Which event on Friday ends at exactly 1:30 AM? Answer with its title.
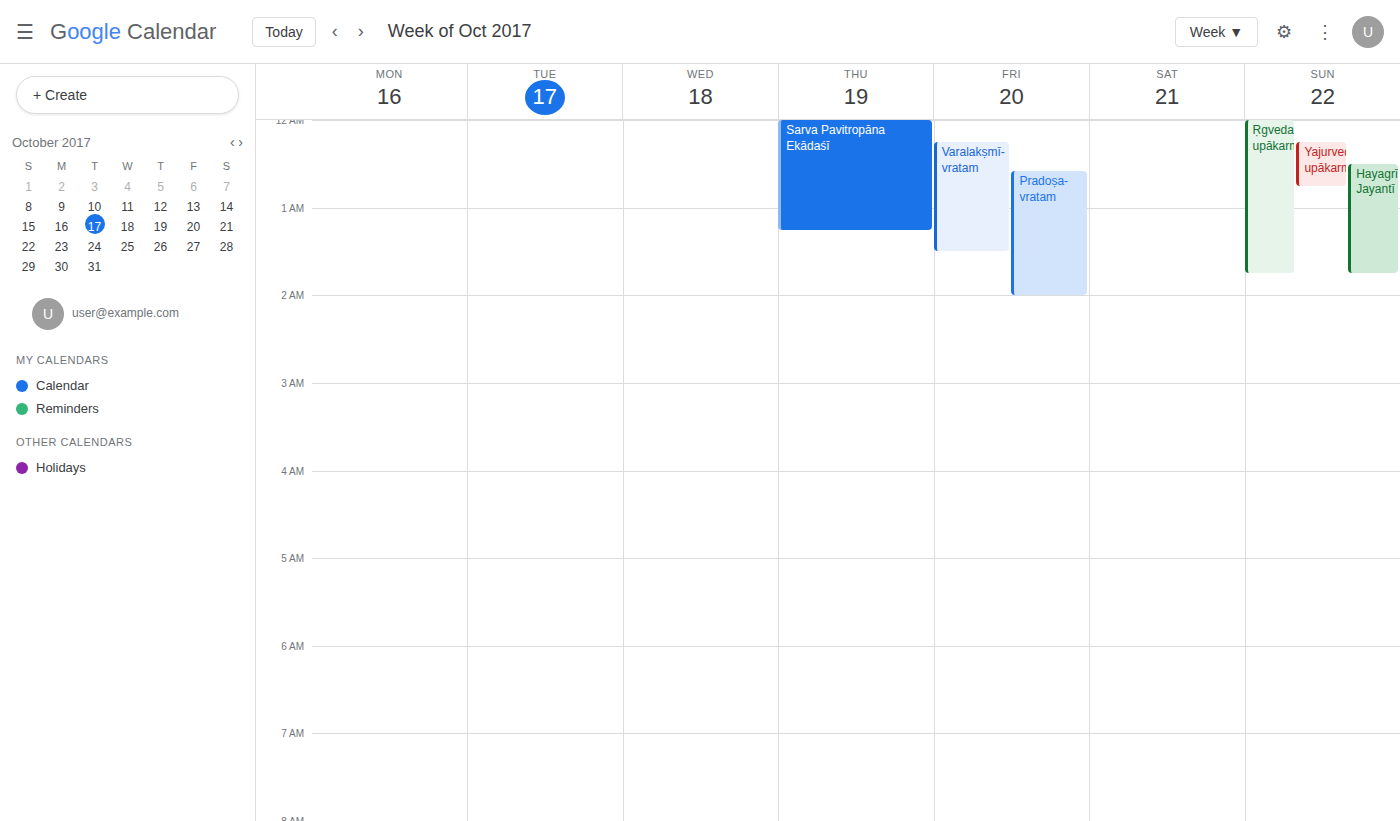
"Varalakṣmī-vratam"